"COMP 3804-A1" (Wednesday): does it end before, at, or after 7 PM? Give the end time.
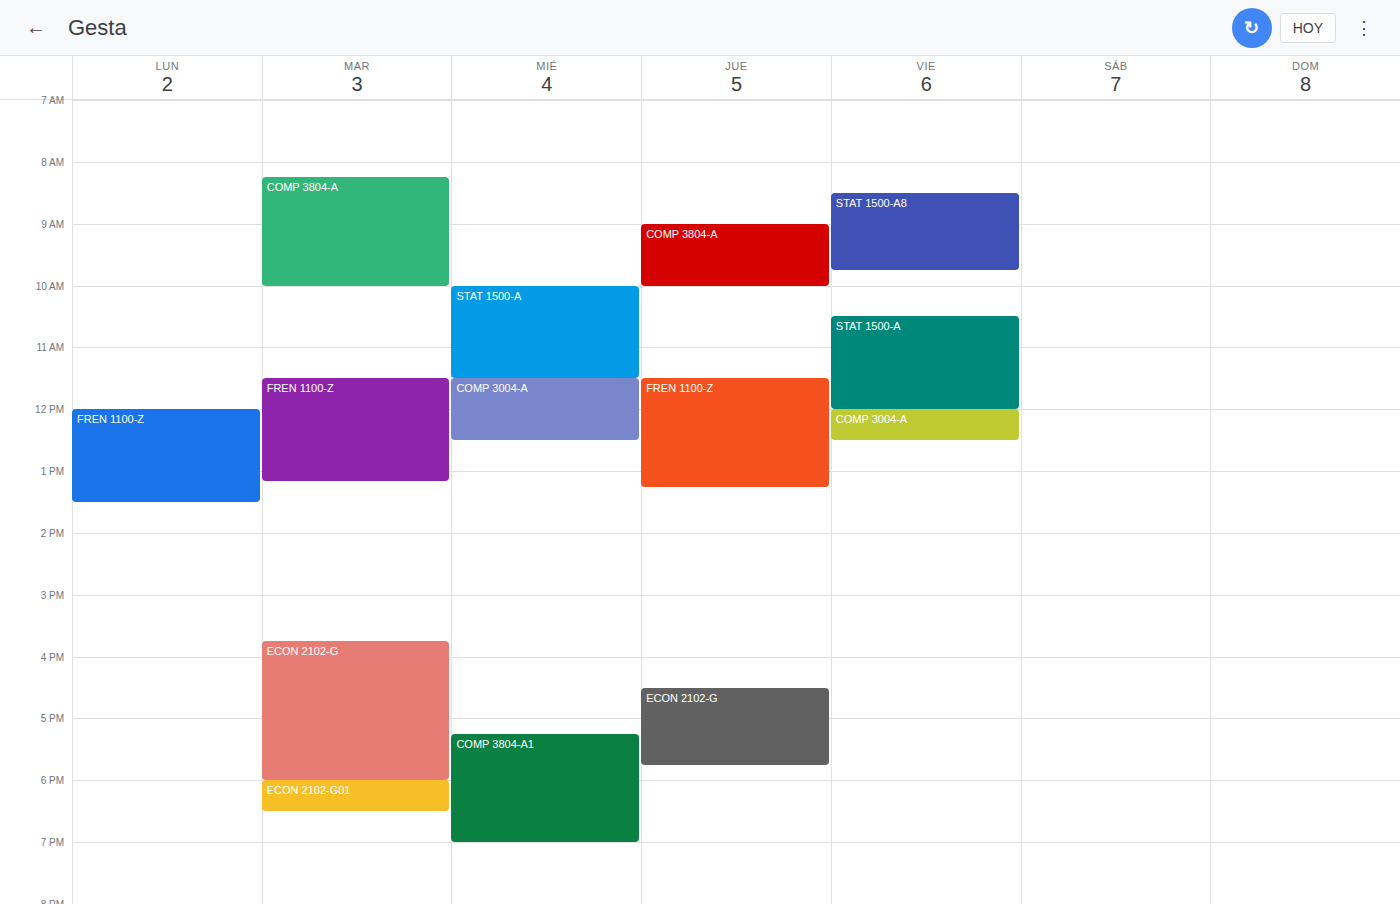
7:00 PM -- exactly at 7 PM, on the 7 PM line.